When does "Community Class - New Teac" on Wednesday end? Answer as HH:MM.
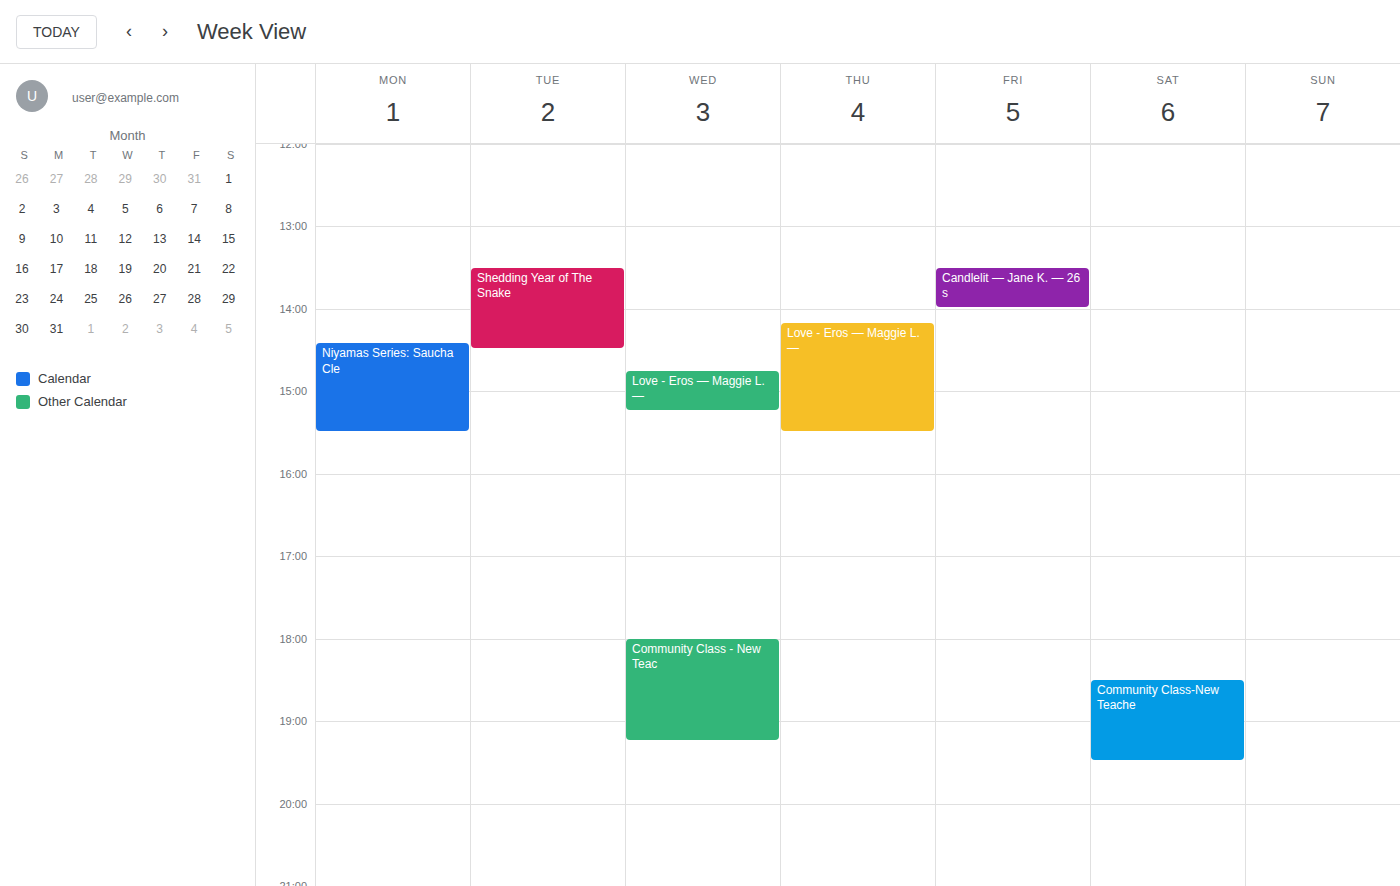
19:15